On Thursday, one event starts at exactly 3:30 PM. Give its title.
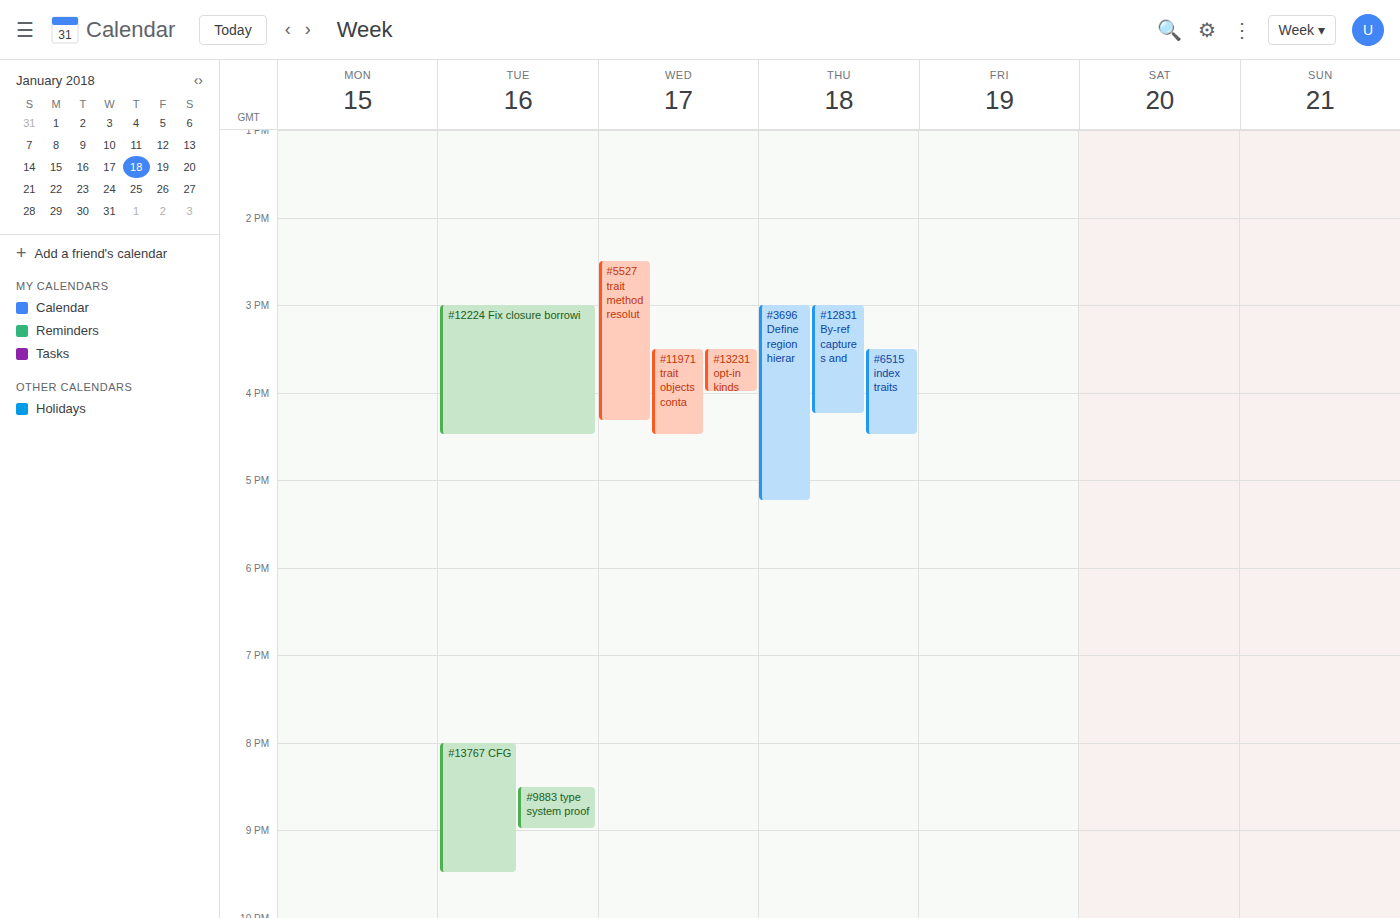
"#6515 index traits"